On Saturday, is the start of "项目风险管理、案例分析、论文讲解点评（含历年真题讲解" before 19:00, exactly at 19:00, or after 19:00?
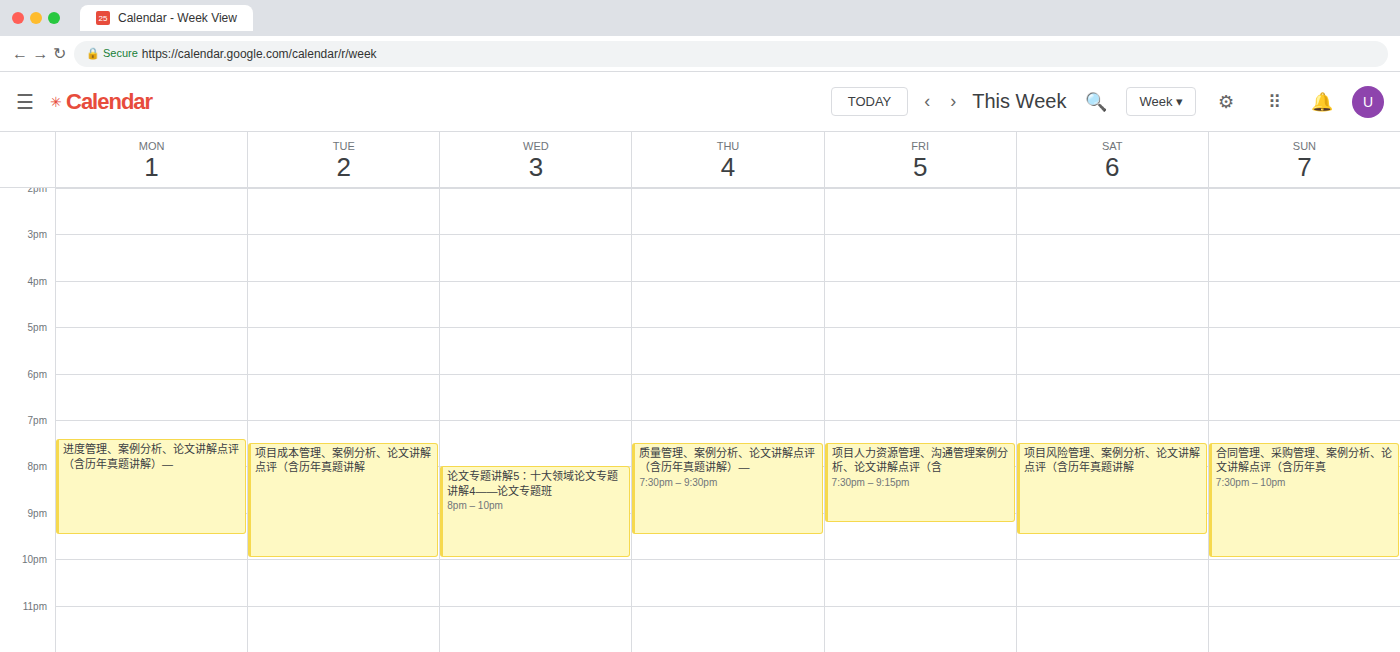
19:30 -- after 19:00, 30 minutes below the 19:00 line.